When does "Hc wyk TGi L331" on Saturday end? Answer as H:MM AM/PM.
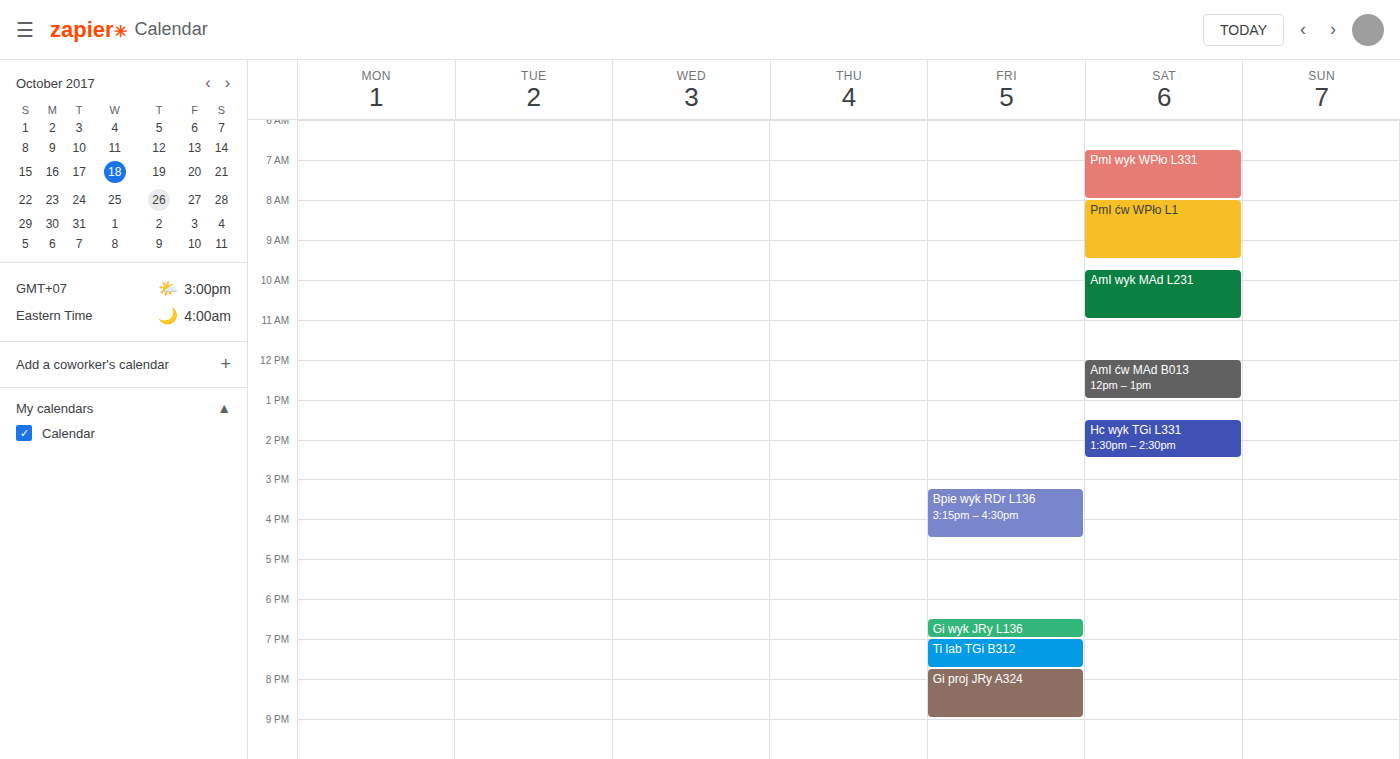
2:30 PM